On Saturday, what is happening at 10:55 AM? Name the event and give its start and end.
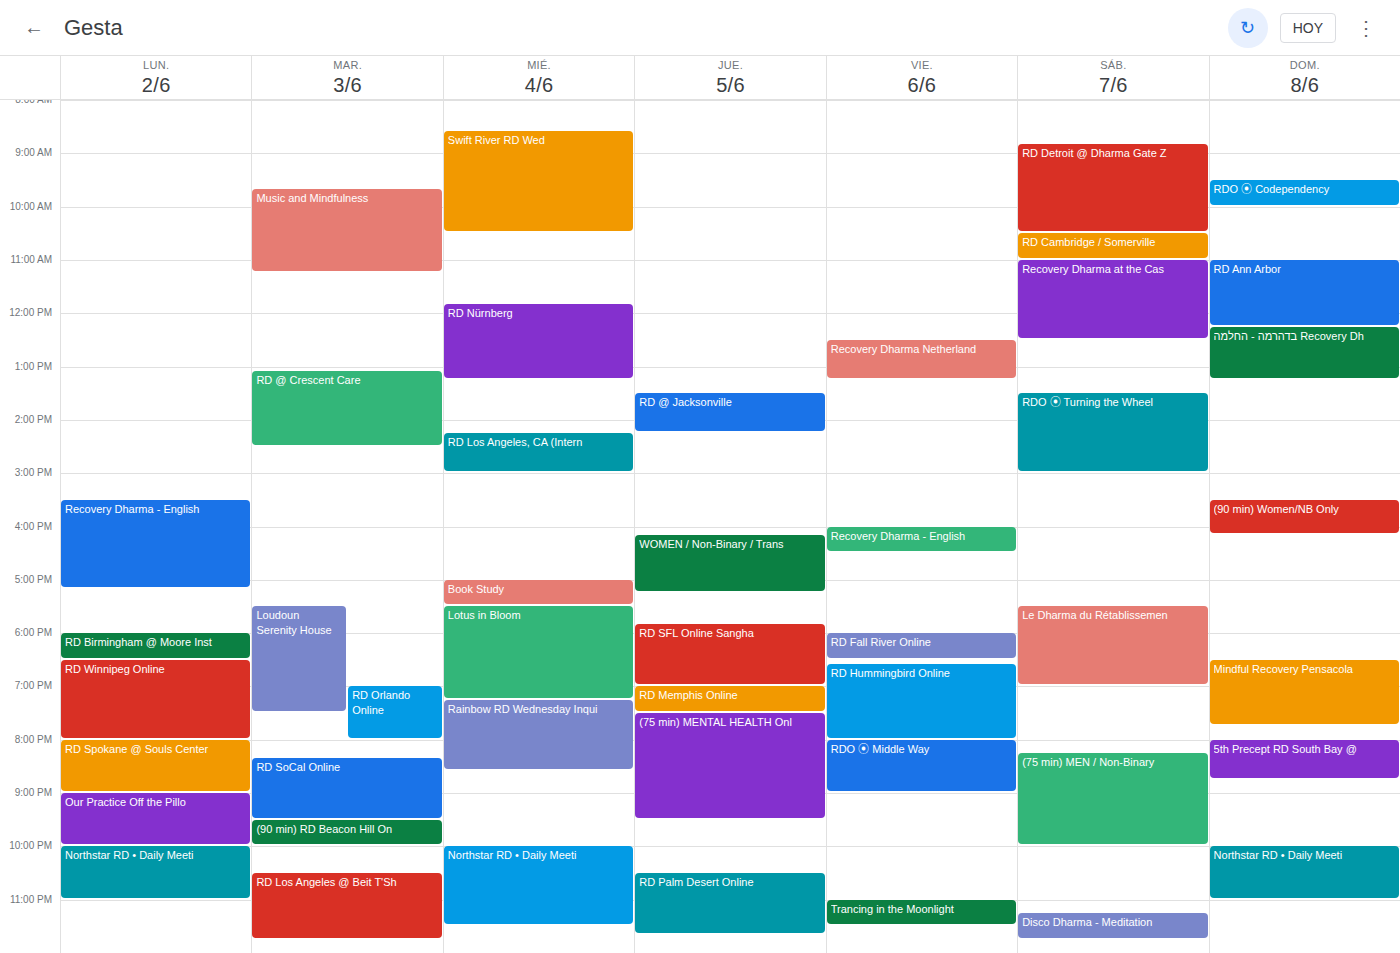
"RD Cambridge / Somerville", 10:30 AM to 11:00 AM